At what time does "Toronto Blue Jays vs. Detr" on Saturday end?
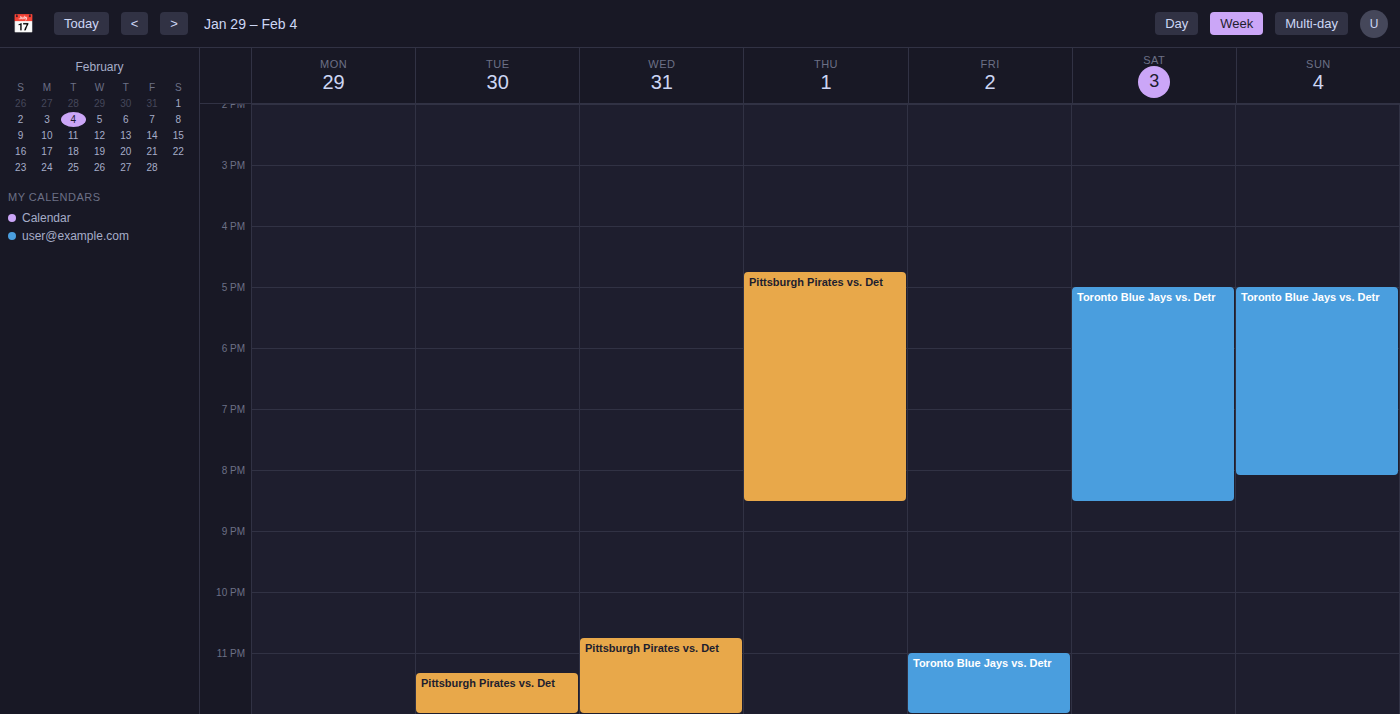
8:30 PM